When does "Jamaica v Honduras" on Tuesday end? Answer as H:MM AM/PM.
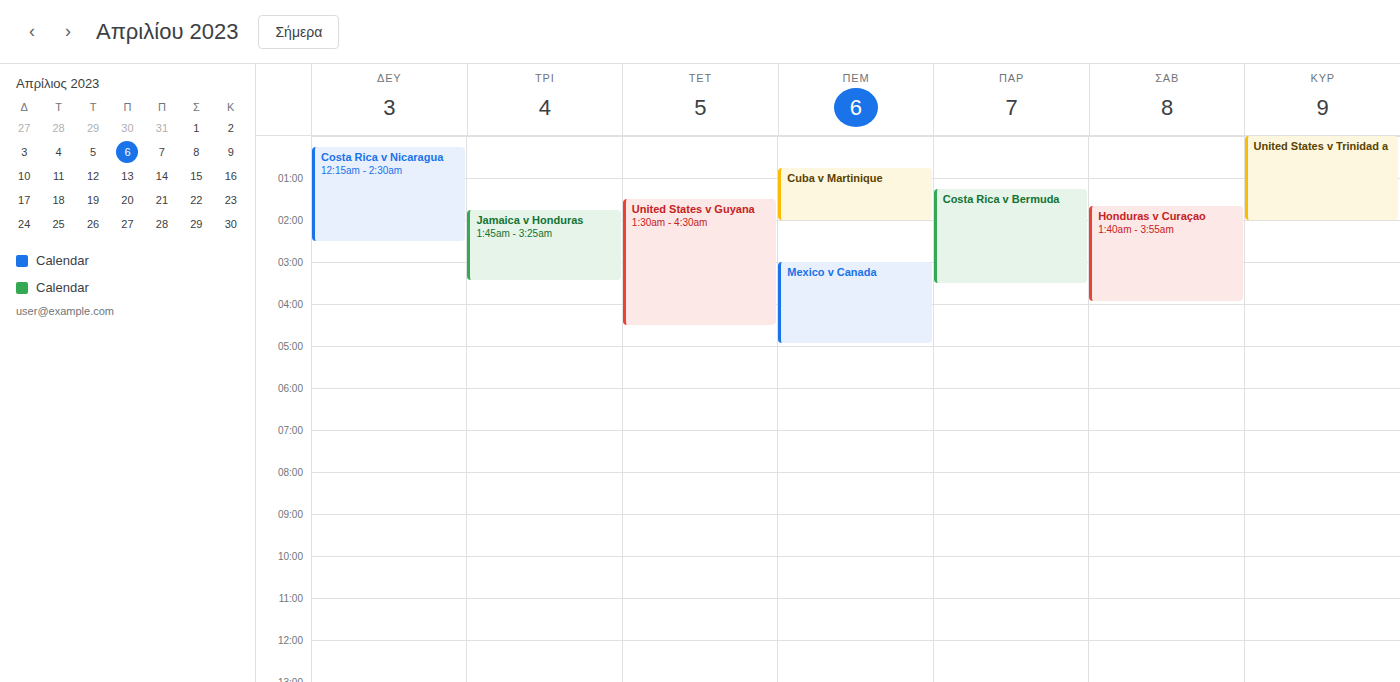
3:25 AM